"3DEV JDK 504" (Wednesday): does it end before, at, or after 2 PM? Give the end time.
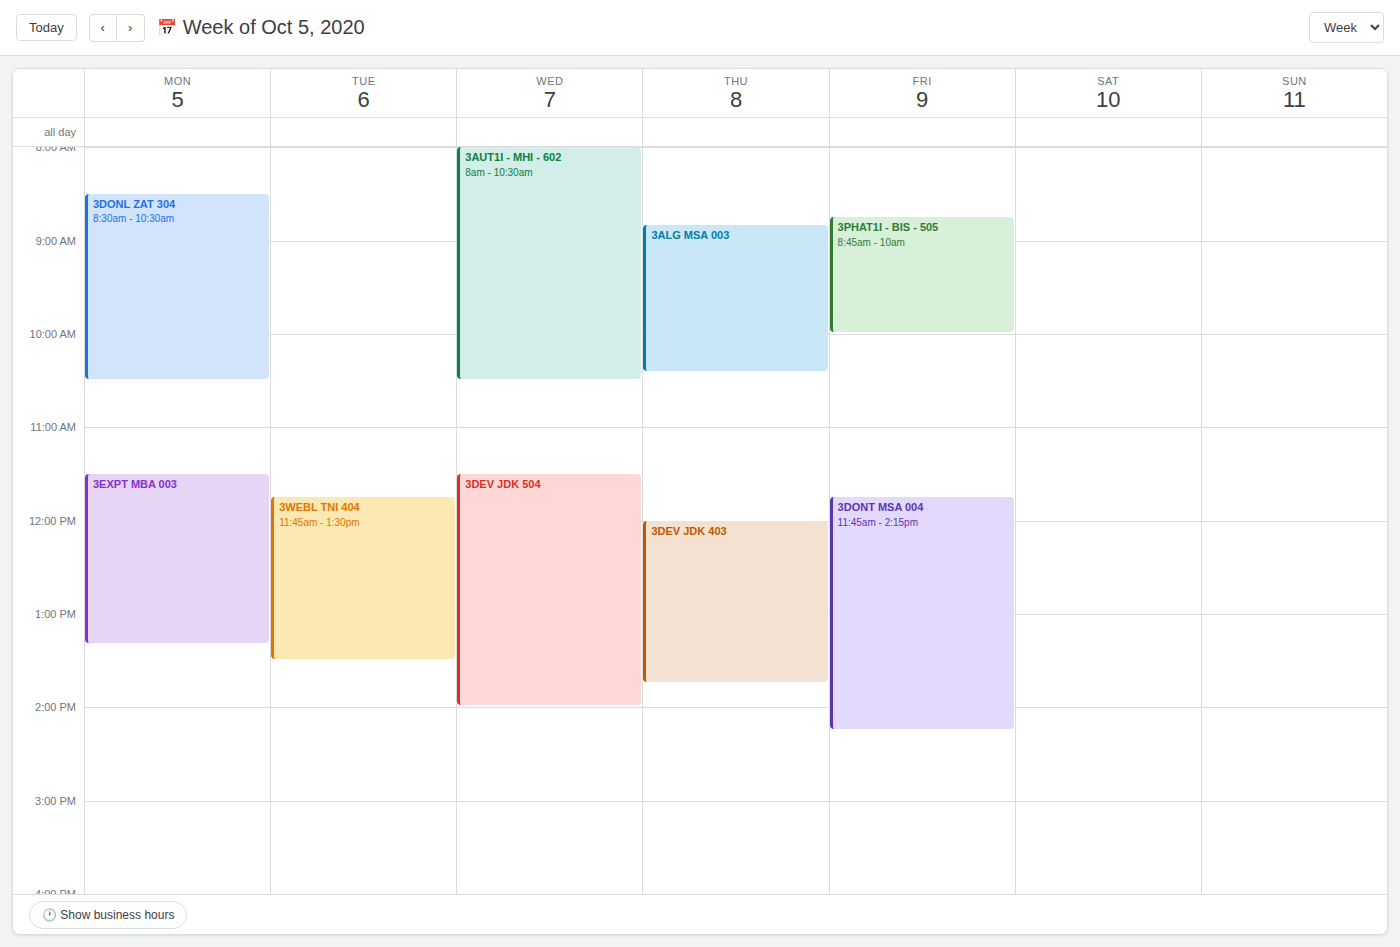
2:00 PM -- exactly at 2 PM, on the 2 PM line.